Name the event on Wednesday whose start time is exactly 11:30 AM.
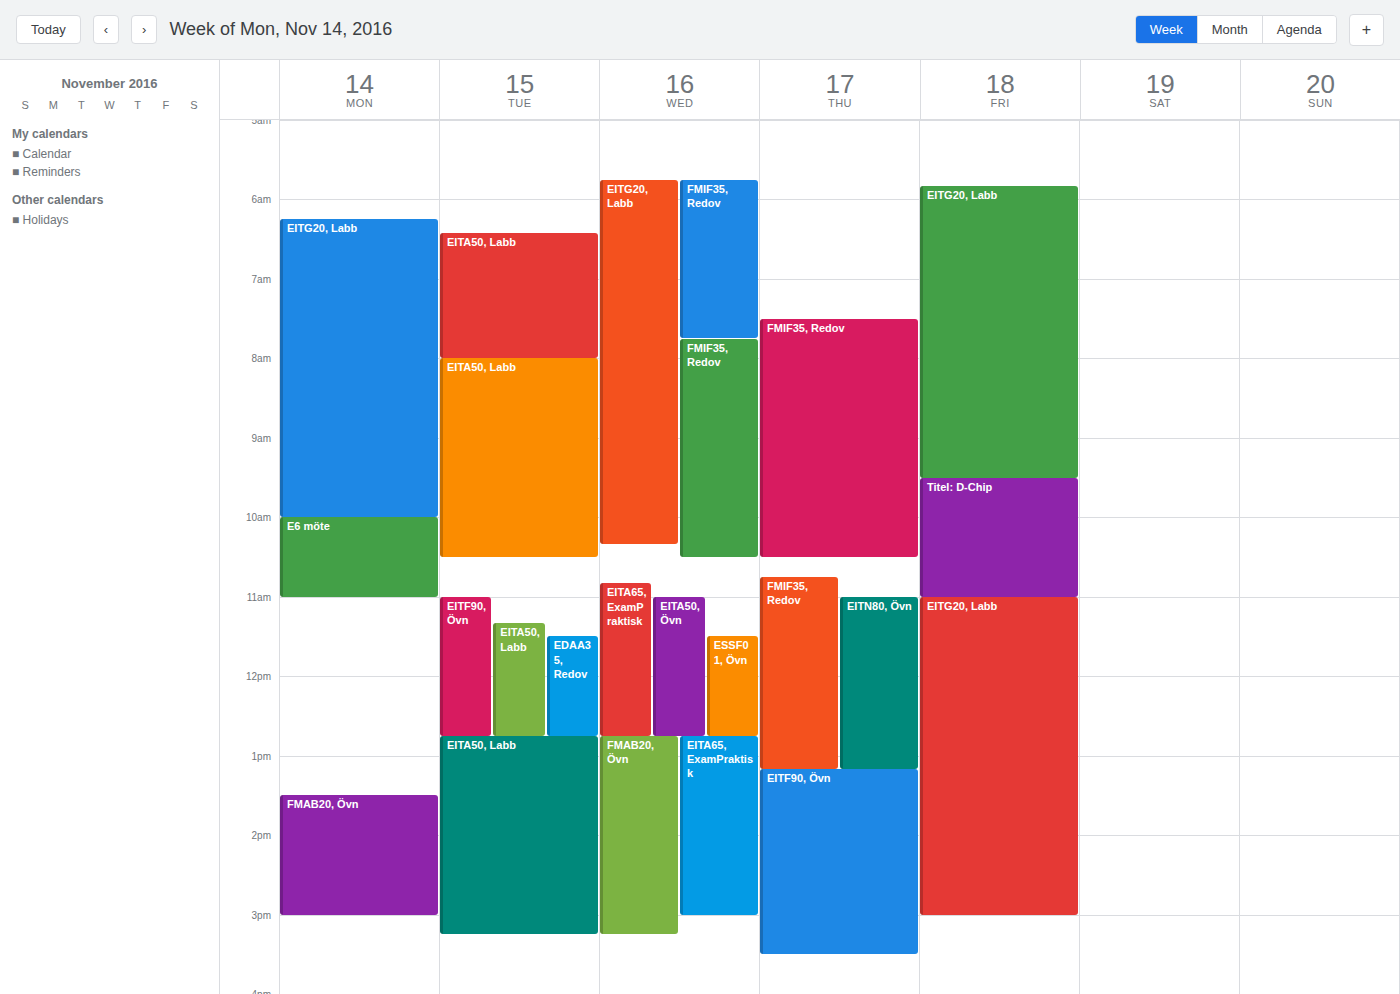
"ESSF01, Övn"